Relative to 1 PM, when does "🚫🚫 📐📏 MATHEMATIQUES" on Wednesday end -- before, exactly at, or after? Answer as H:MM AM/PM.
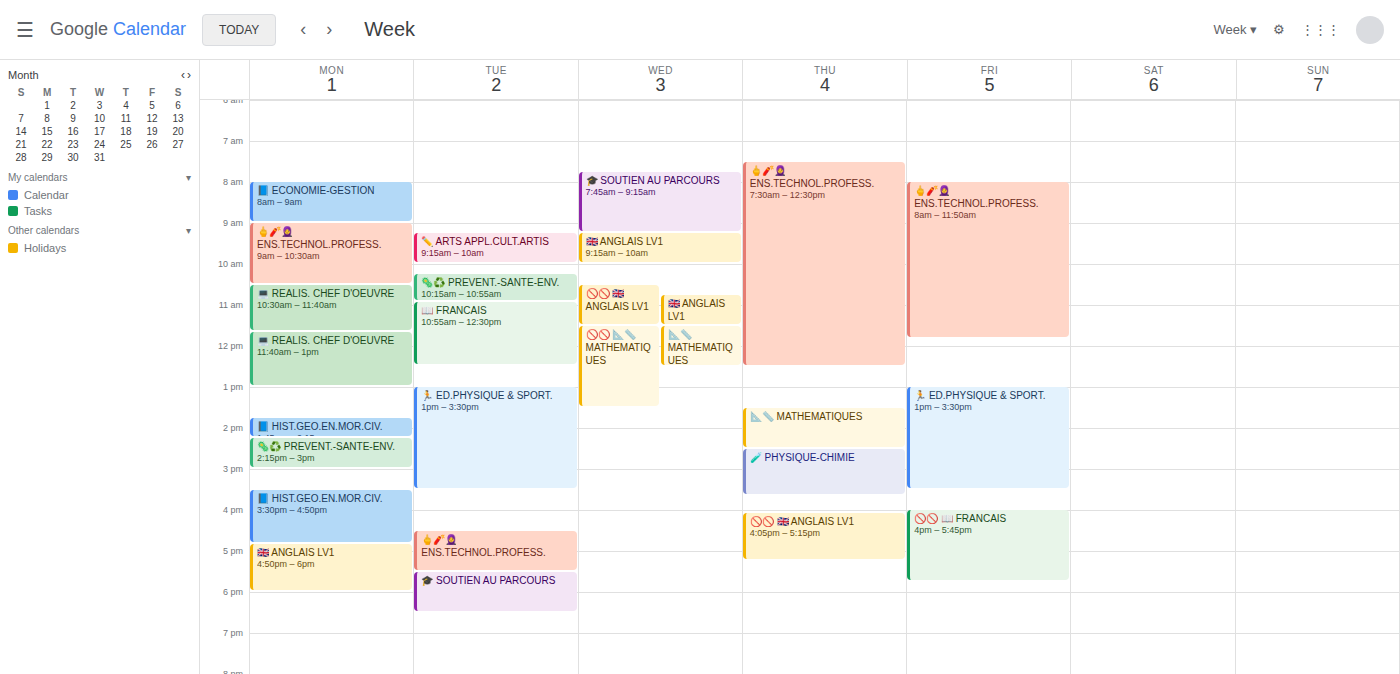
1:30 PM -- after 1 PM, 30 minutes below the 1 PM line.